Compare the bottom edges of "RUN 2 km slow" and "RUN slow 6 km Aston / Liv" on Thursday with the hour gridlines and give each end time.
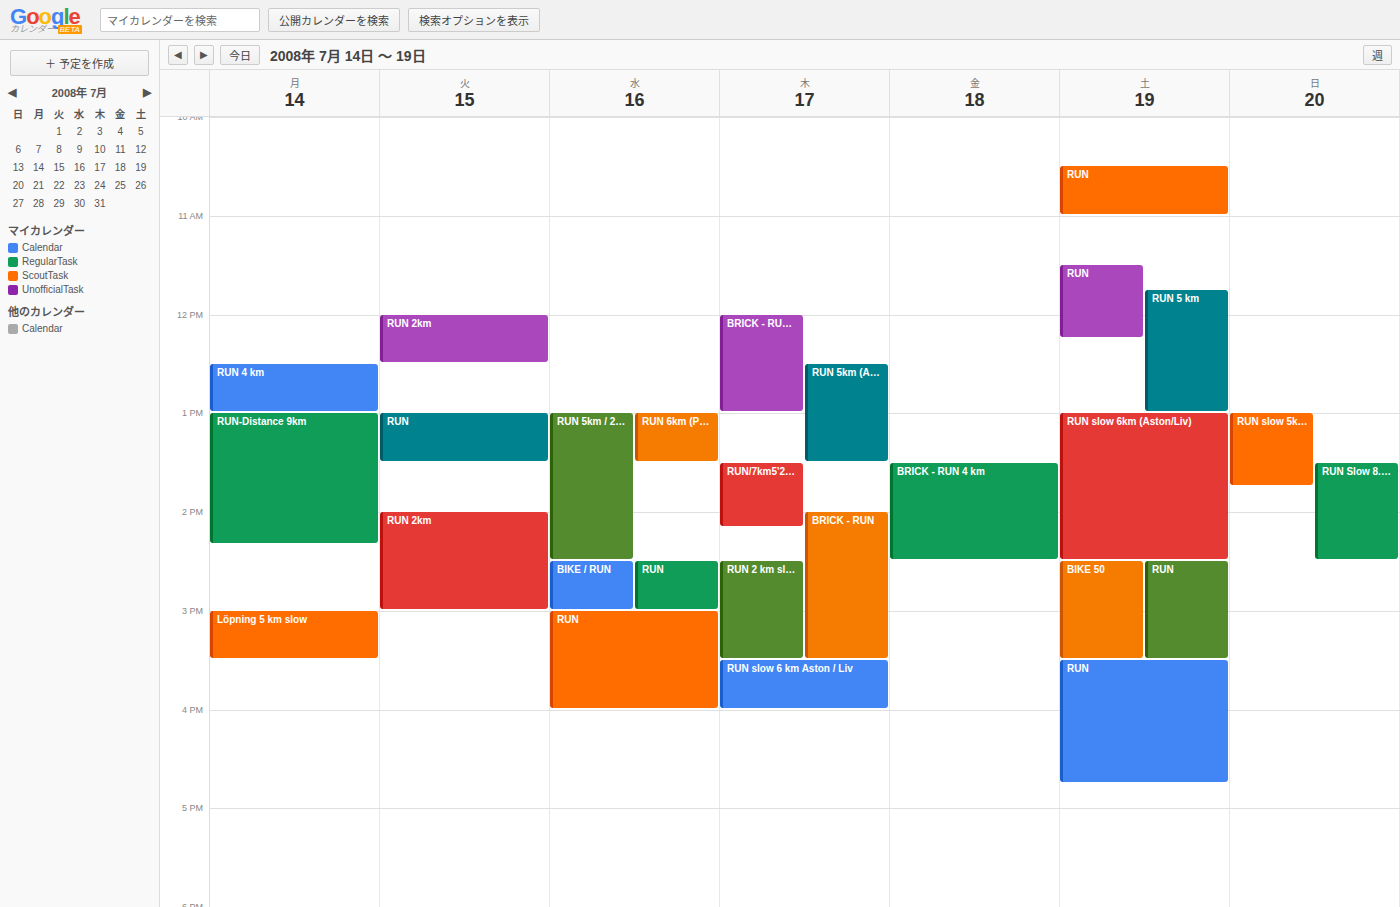
"RUN 2 km slow": 3:30 PM, halfway between the 3 PM and 4 PM lines. "RUN slow 6 km Aston / Liv": 4:00 PM, exactly on the 4 PM line.